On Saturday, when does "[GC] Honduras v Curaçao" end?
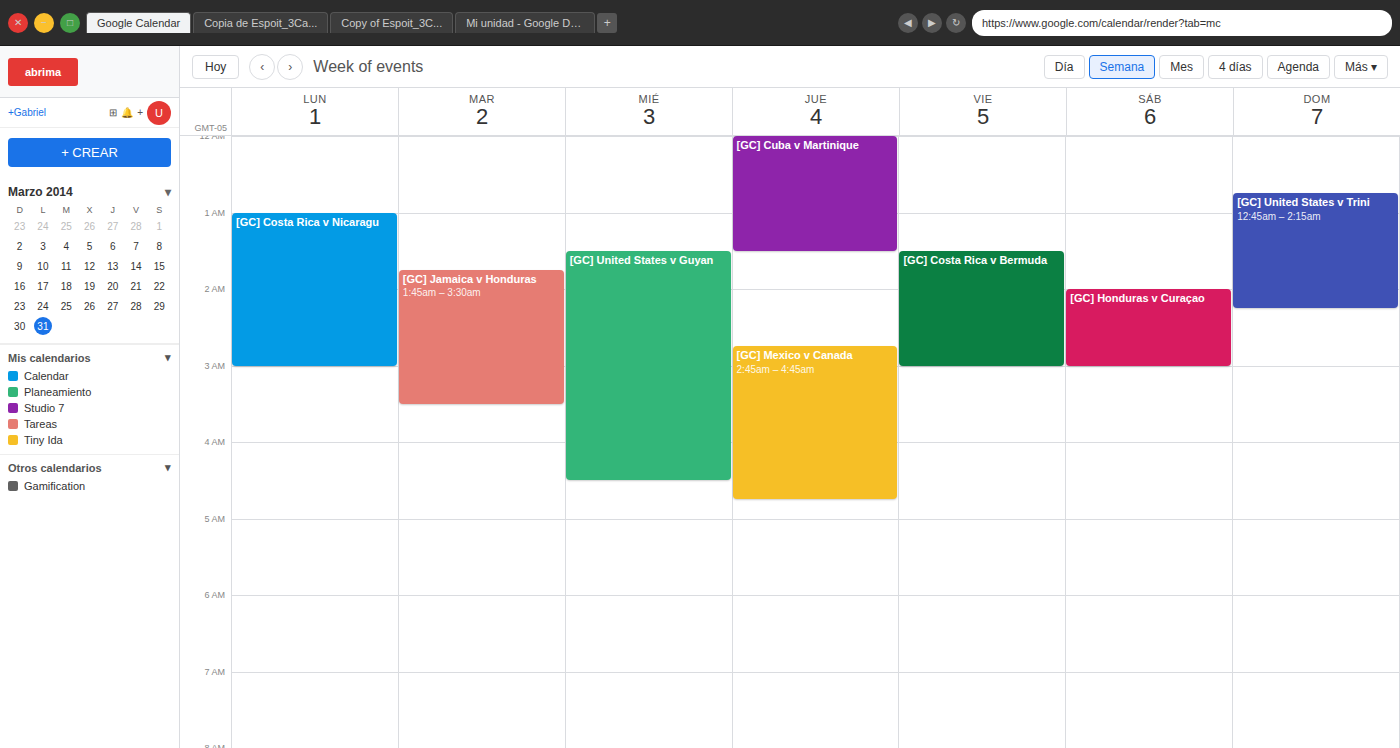
3:00 AM